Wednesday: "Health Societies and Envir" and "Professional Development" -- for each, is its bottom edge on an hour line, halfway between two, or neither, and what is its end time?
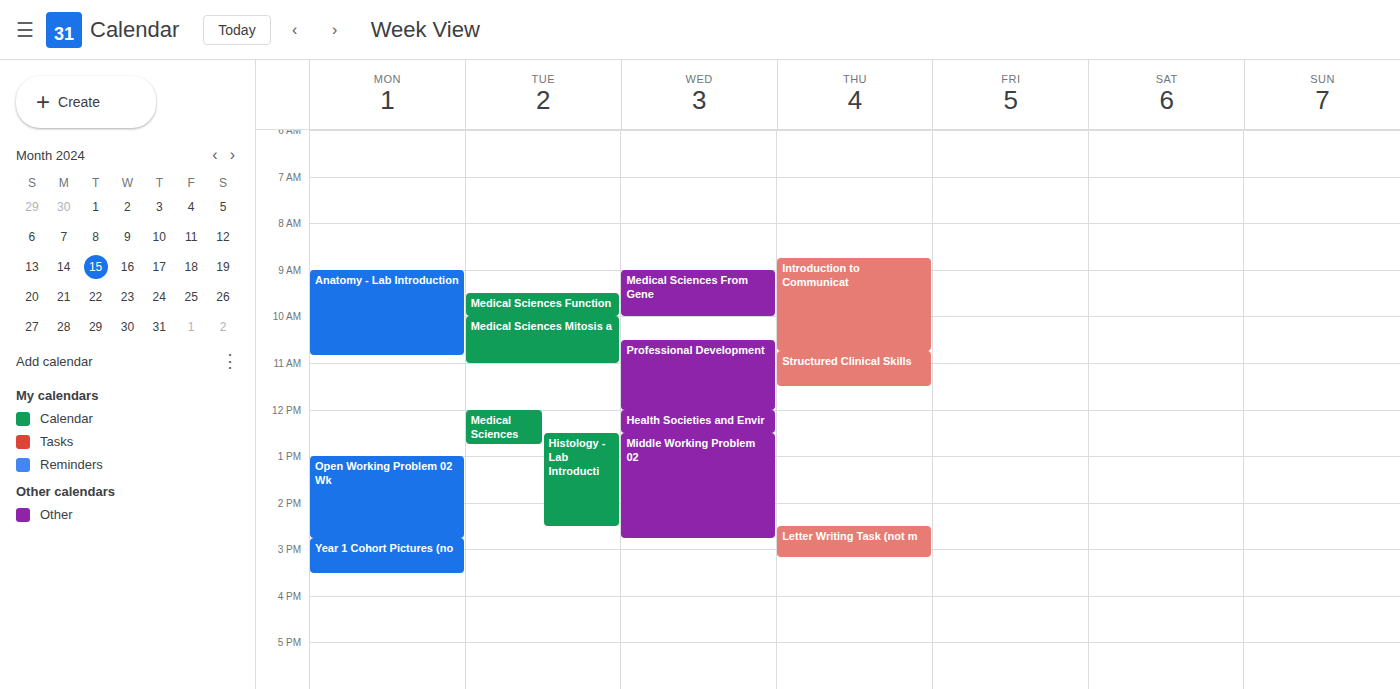
"Health Societies and Envir": 12:30 PM, halfway between the 12 PM and 1 PM lines. "Professional Development": 12:00 PM, exactly on the 12 PM line.